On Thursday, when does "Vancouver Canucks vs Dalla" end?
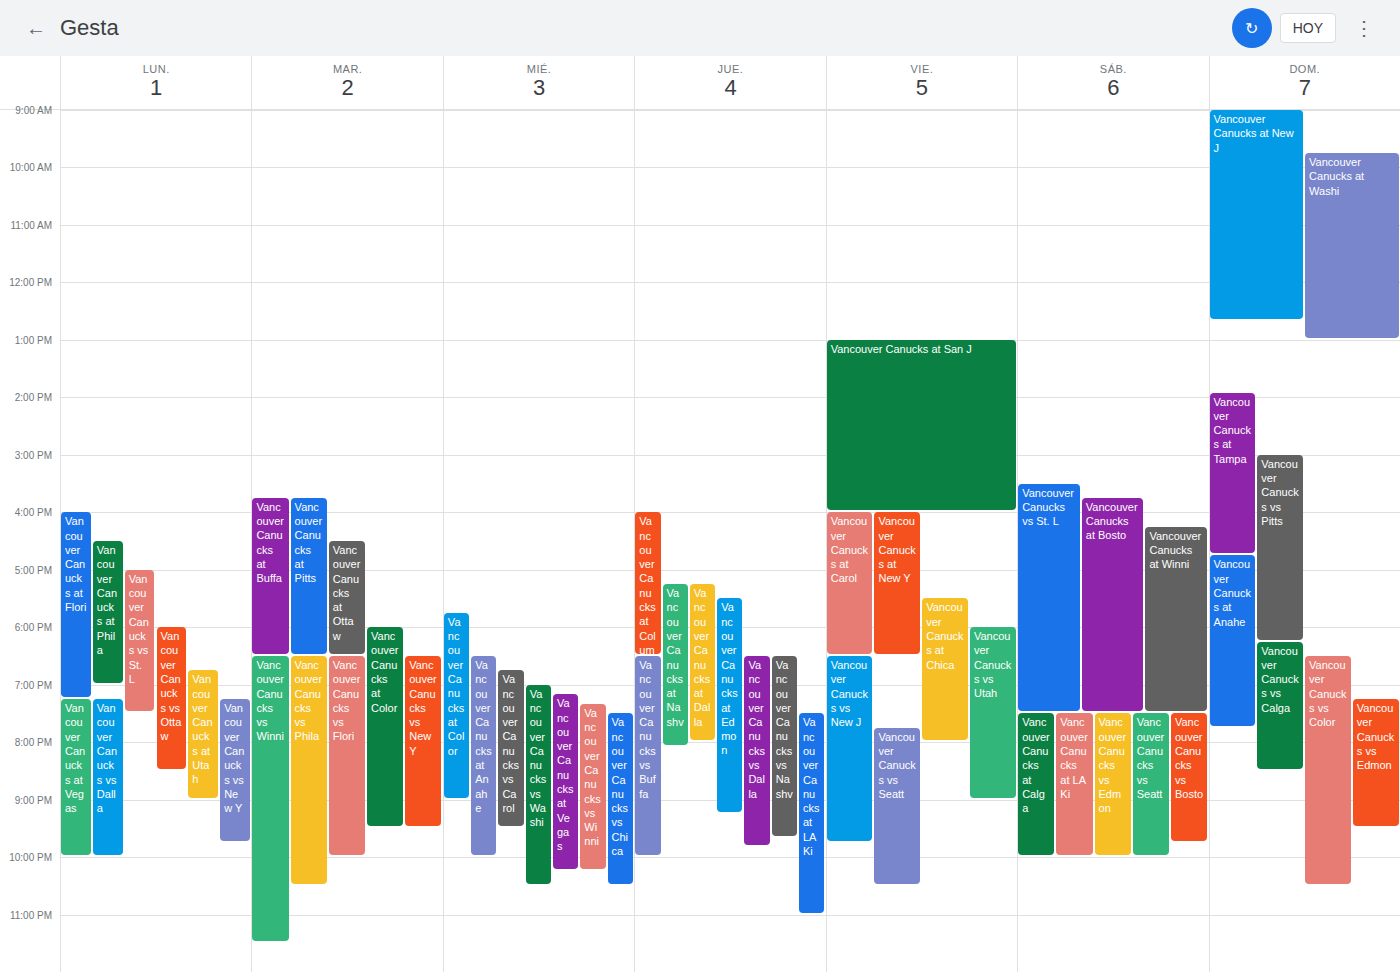
9:50 PM